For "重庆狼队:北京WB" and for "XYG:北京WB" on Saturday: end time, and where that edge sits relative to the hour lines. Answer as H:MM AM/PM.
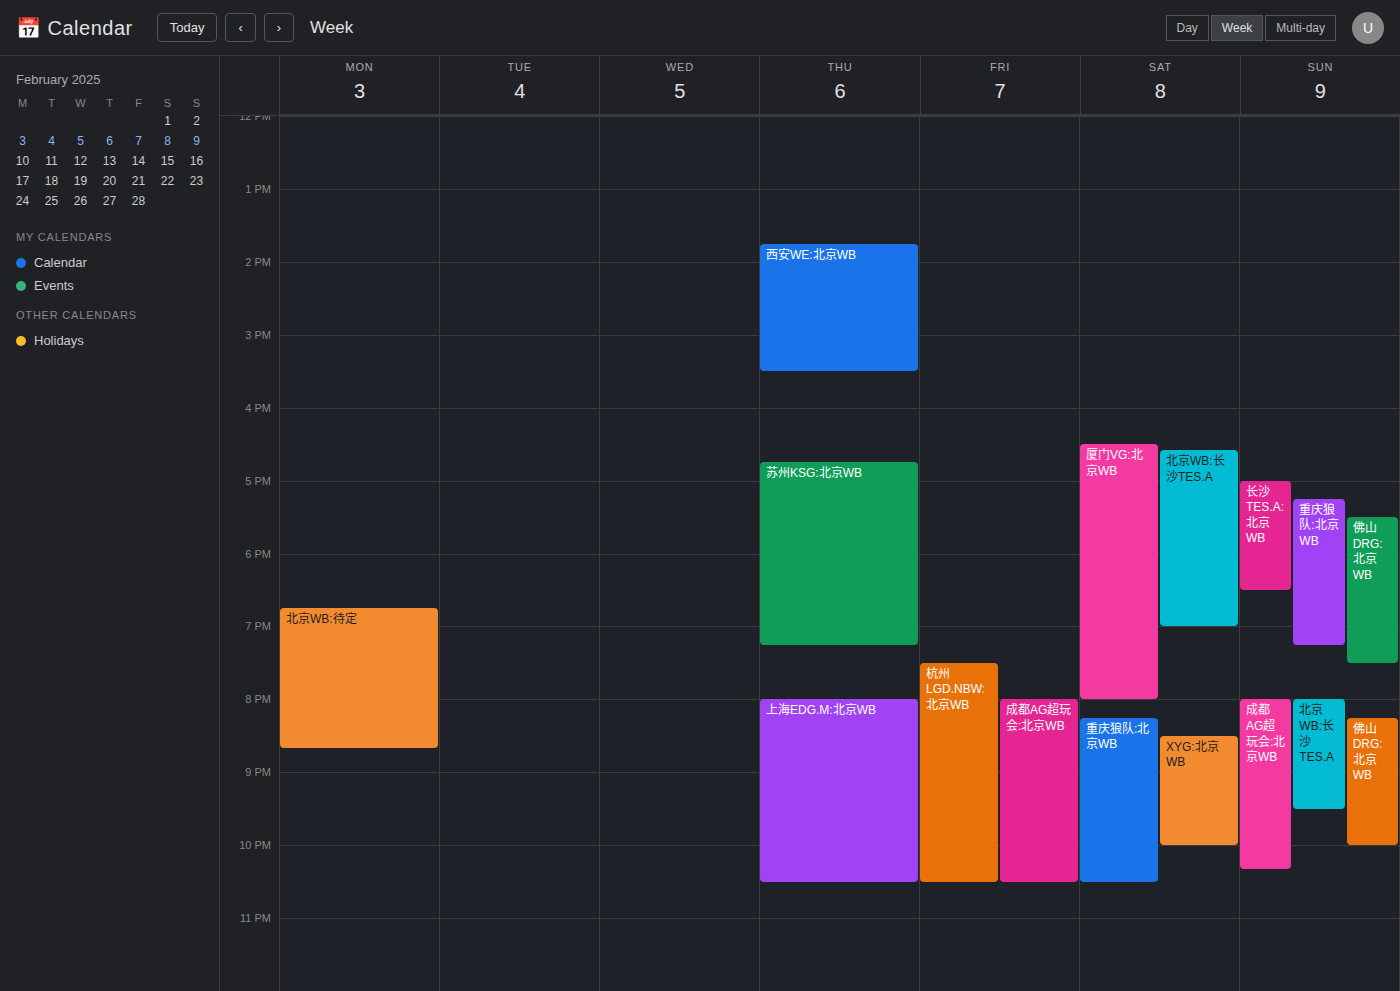
"重庆狼队:北京WB": 10:30 PM, halfway between the 10 PM and 11 PM lines. "XYG:北京WB": 10:00 PM, exactly on the 10 PM line.